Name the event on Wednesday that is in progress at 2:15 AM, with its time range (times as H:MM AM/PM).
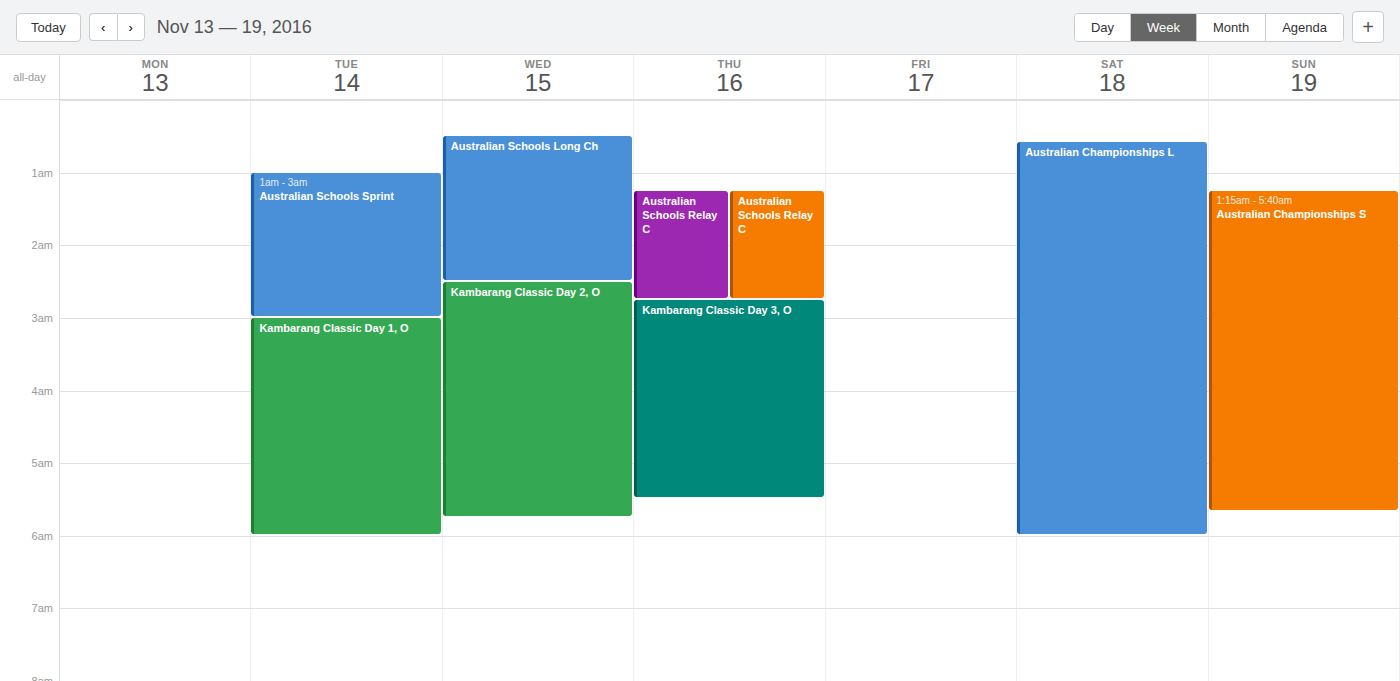
"Australian Schools Long Ch", 12:30 AM to 2:30 AM